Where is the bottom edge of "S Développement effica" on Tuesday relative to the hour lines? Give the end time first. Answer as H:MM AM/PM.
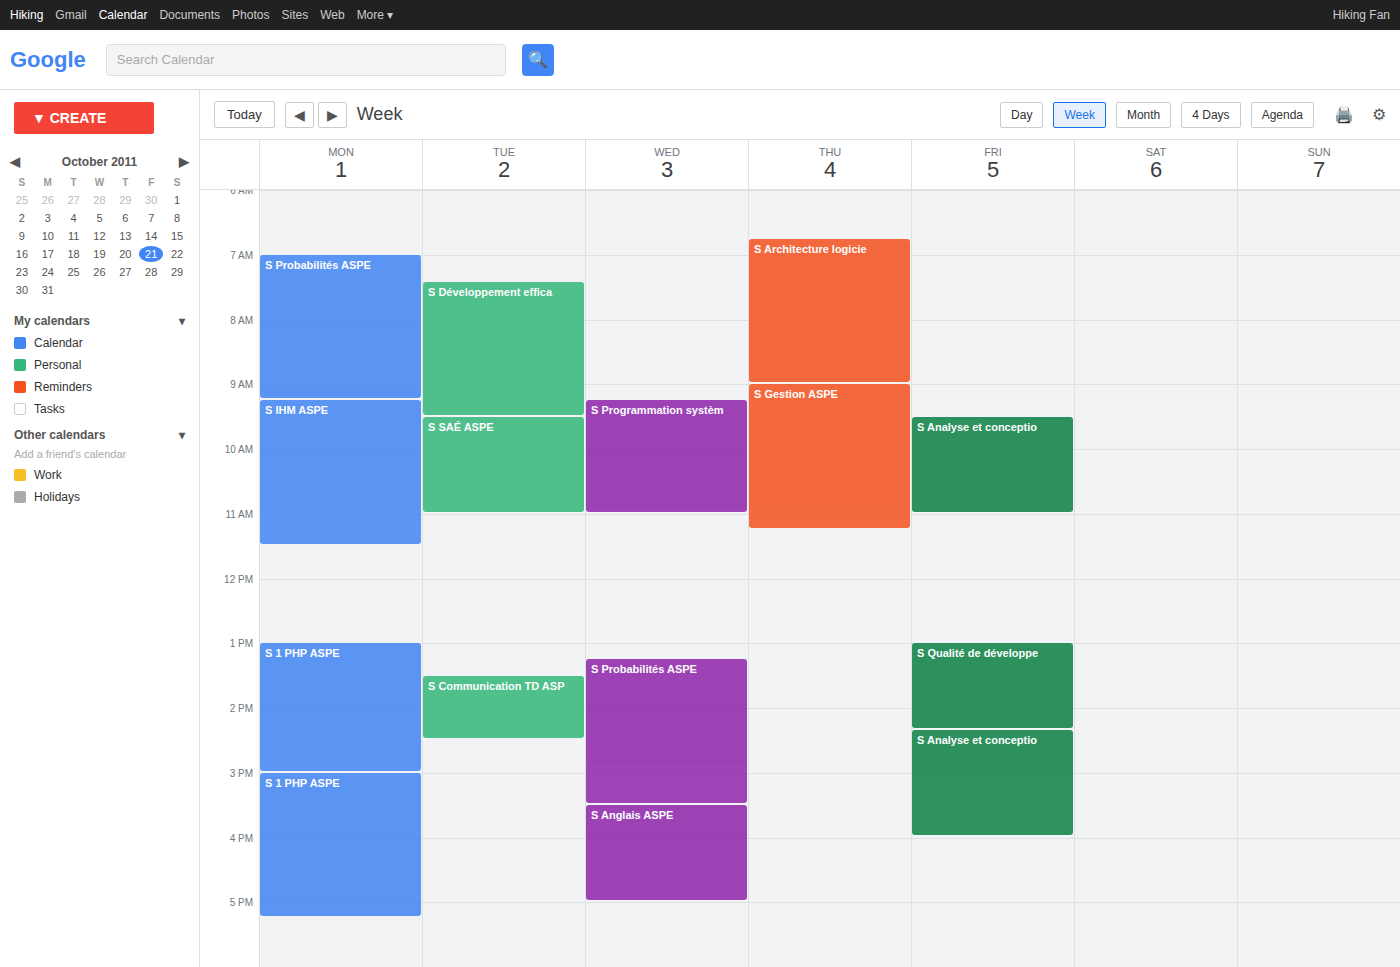
9:30 AM -- halfway between the 9 AM and 10 AM lines.